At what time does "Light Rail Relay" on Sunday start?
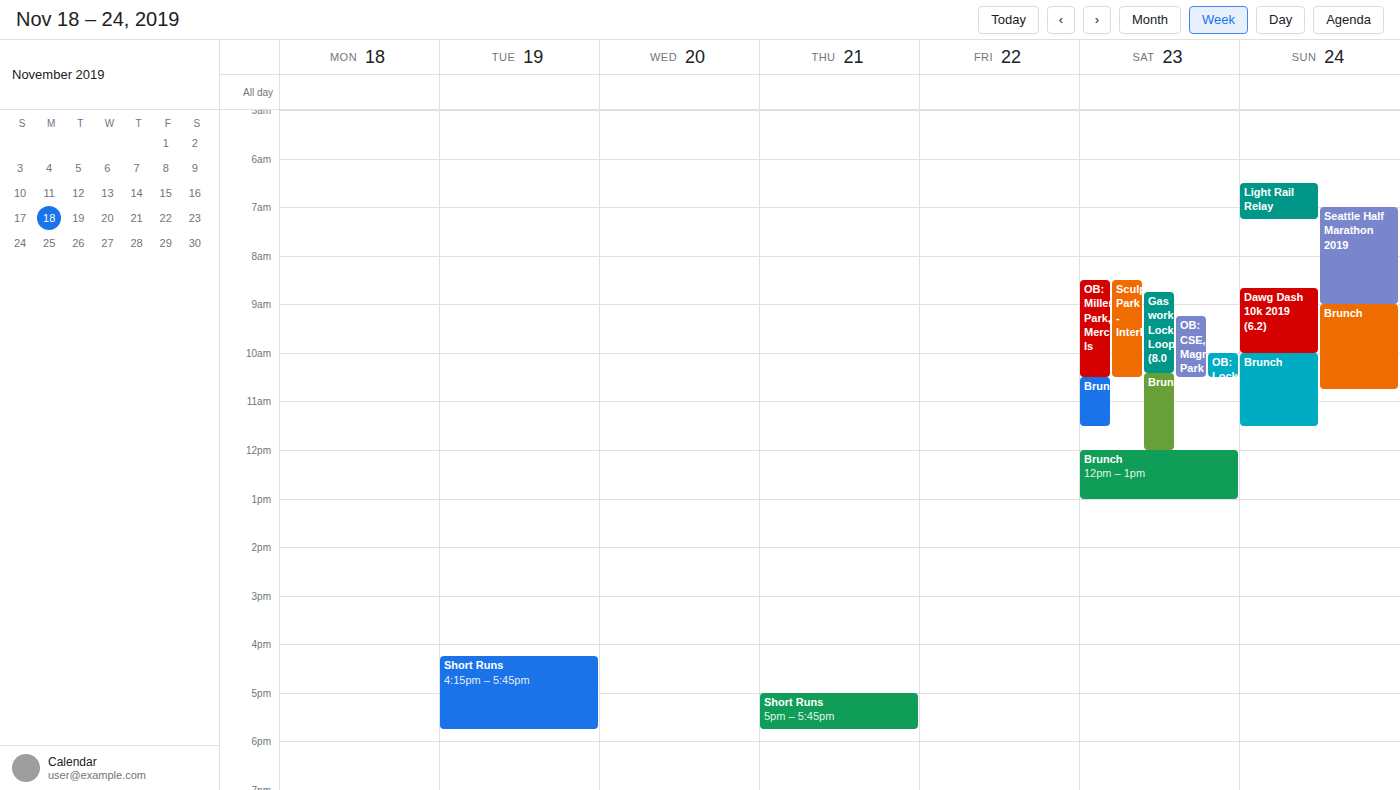
6:30 AM